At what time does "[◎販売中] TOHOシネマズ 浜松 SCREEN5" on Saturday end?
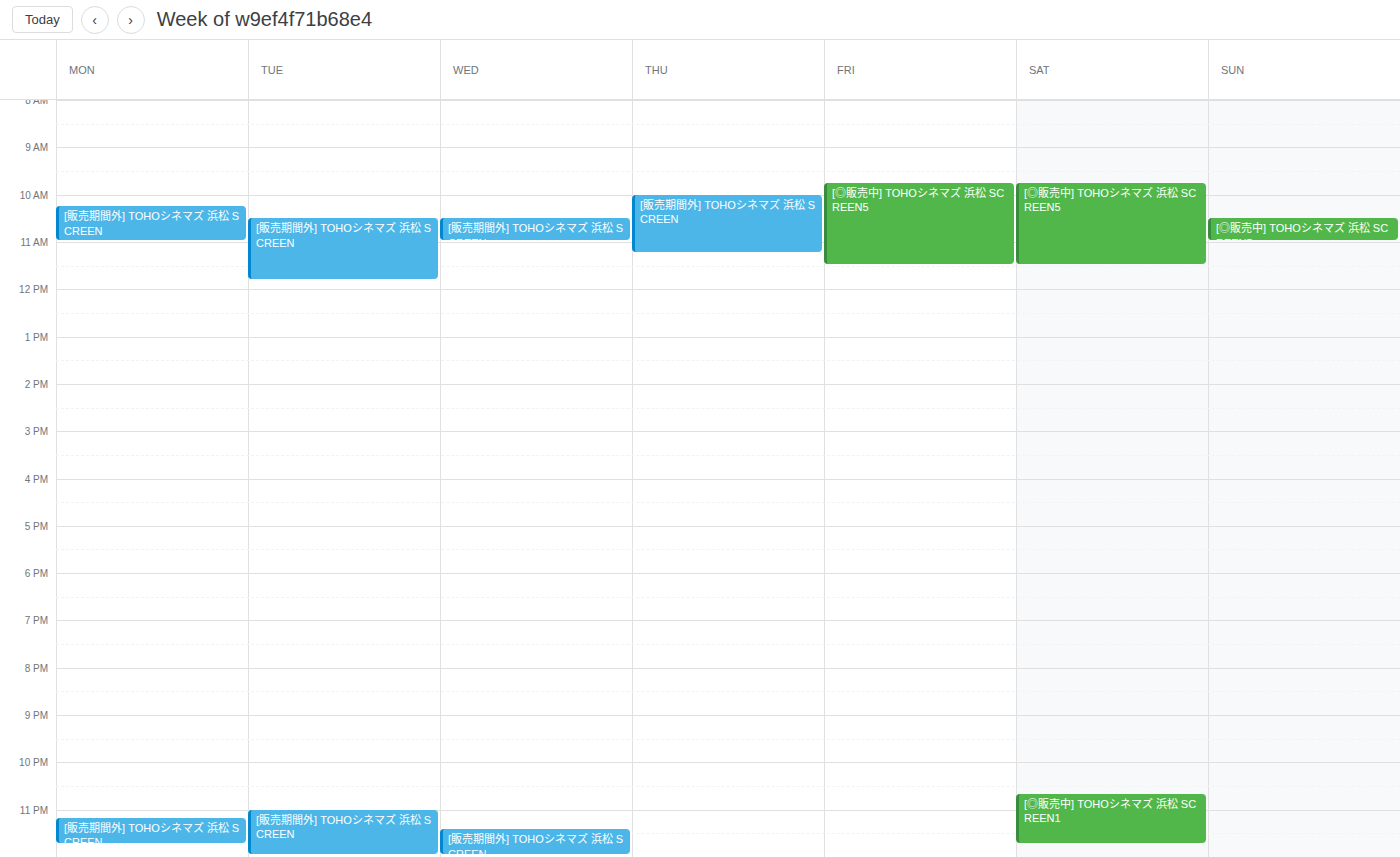
11:30